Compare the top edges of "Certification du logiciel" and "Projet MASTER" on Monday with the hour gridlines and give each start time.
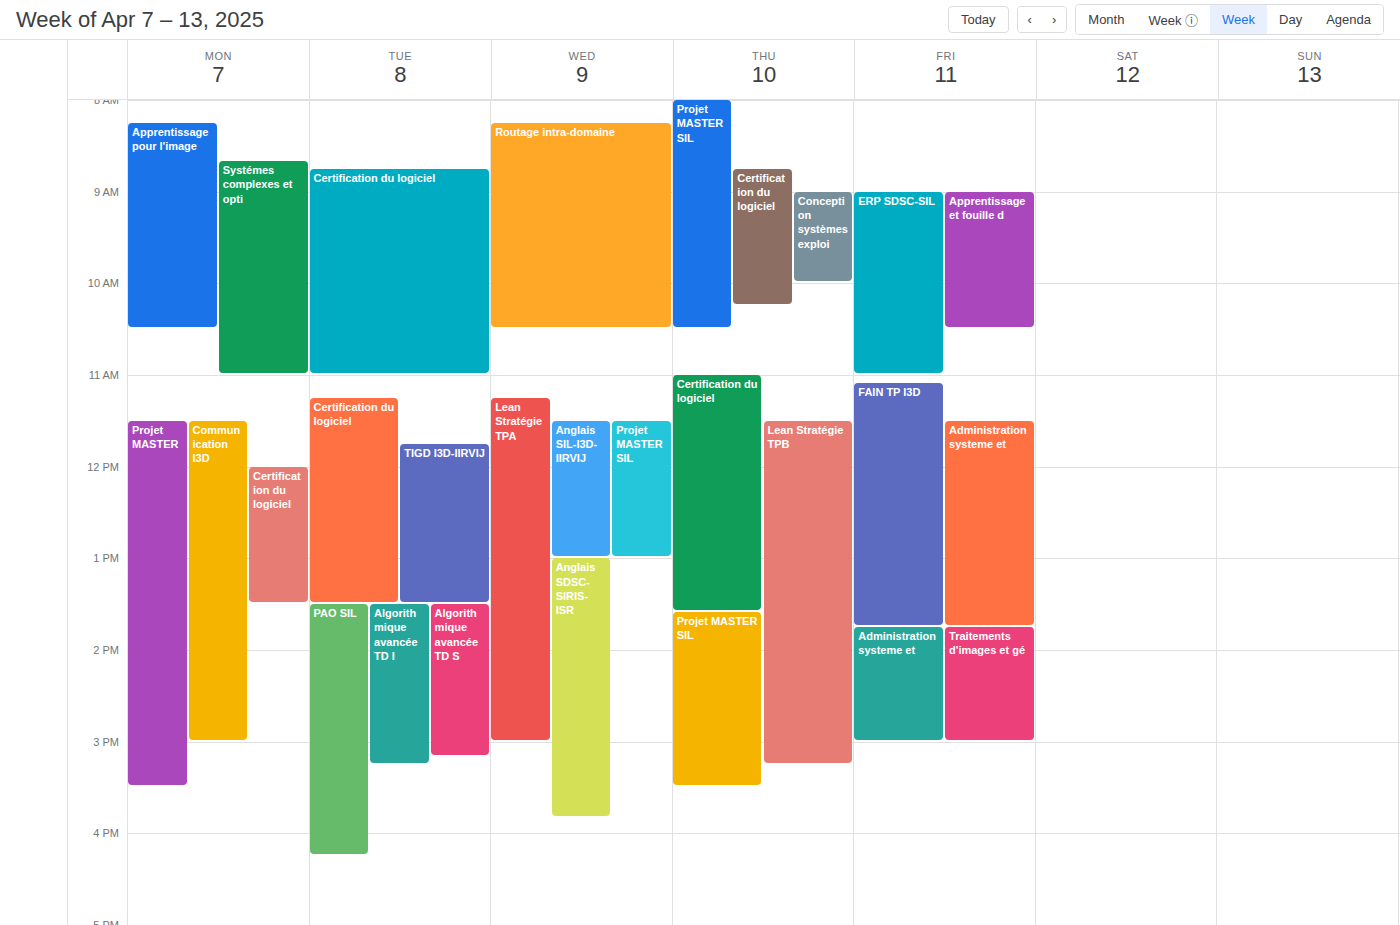
"Certification du logiciel": 12:00 PM, exactly on the 12 PM line. "Projet MASTER": 11:30 AM, halfway between the 11 AM and 12 PM lines.